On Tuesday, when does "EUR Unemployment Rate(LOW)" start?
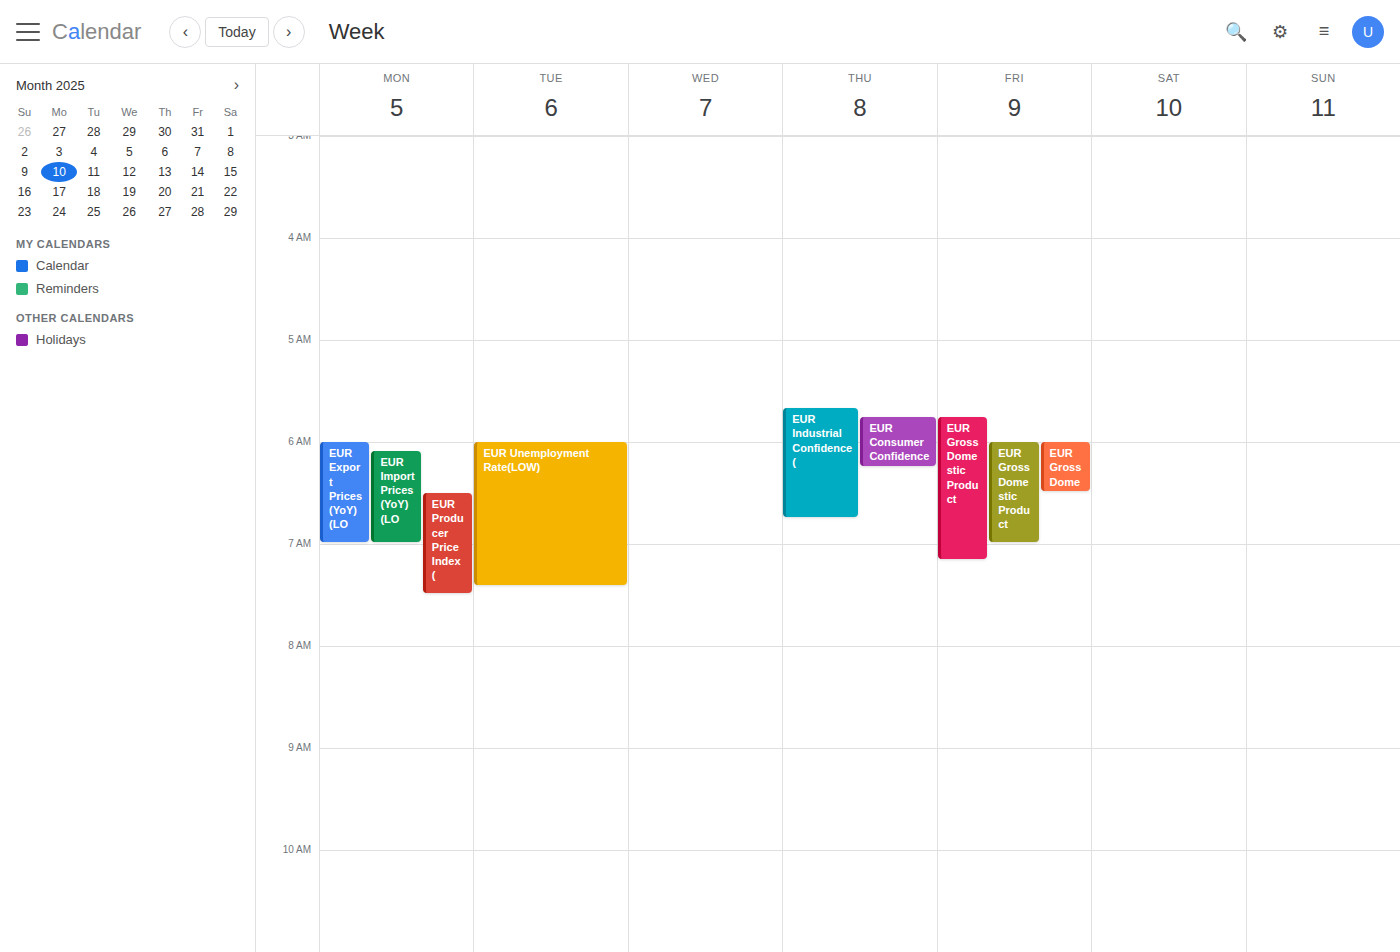
06:00